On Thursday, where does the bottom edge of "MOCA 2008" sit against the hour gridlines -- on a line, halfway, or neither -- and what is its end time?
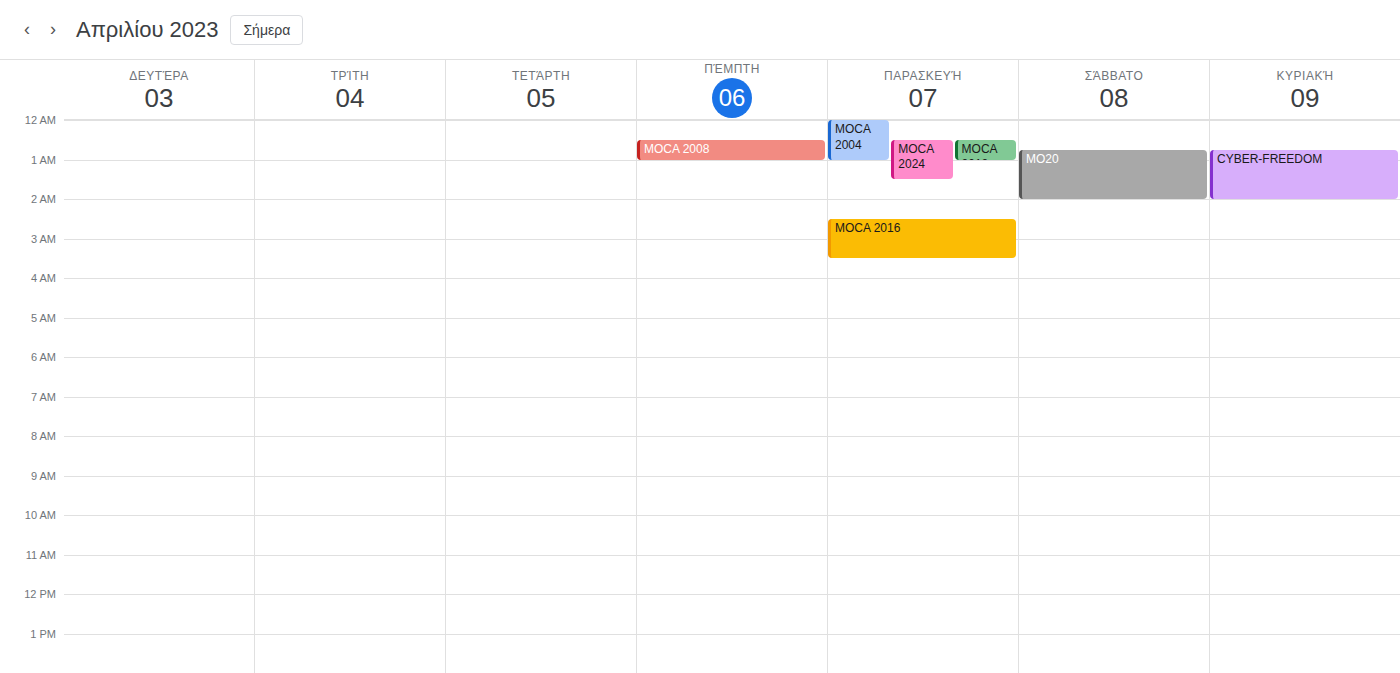
01:00 -- exactly on the 01:00 line.